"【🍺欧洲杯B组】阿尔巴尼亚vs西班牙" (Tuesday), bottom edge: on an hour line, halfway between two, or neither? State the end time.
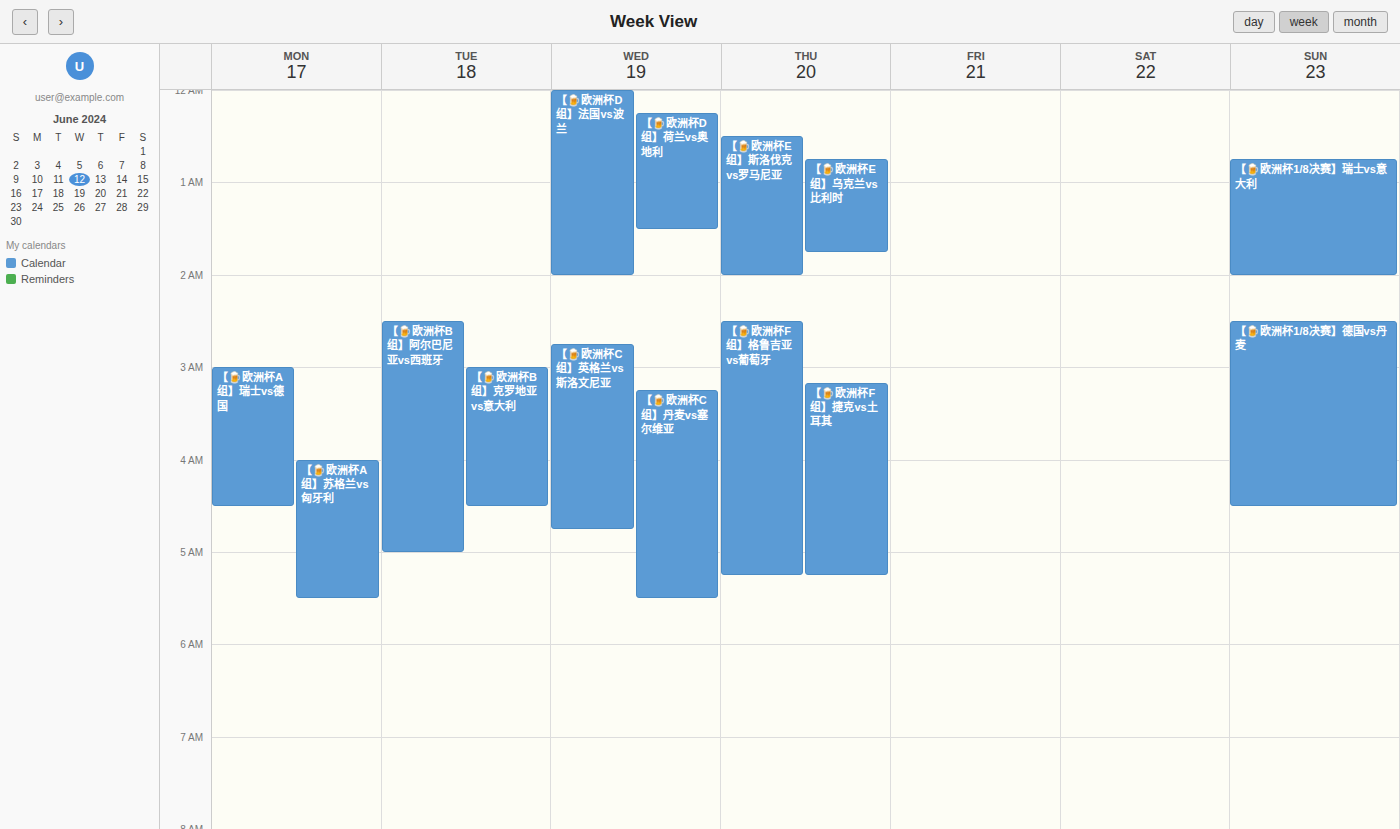
5:00 AM -- exactly on the 5 AM line.